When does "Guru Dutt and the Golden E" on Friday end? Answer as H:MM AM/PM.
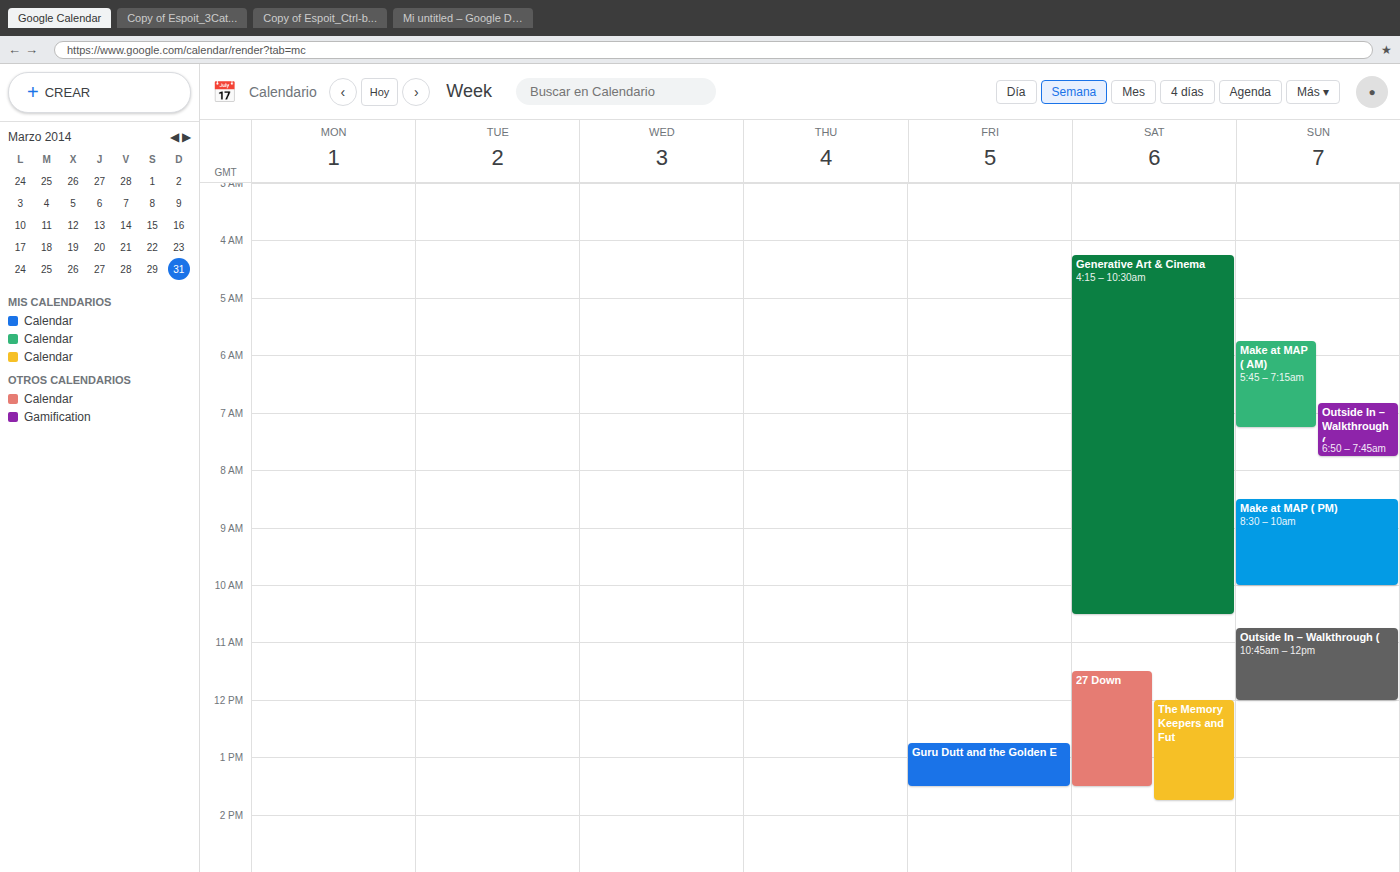
1:30 PM